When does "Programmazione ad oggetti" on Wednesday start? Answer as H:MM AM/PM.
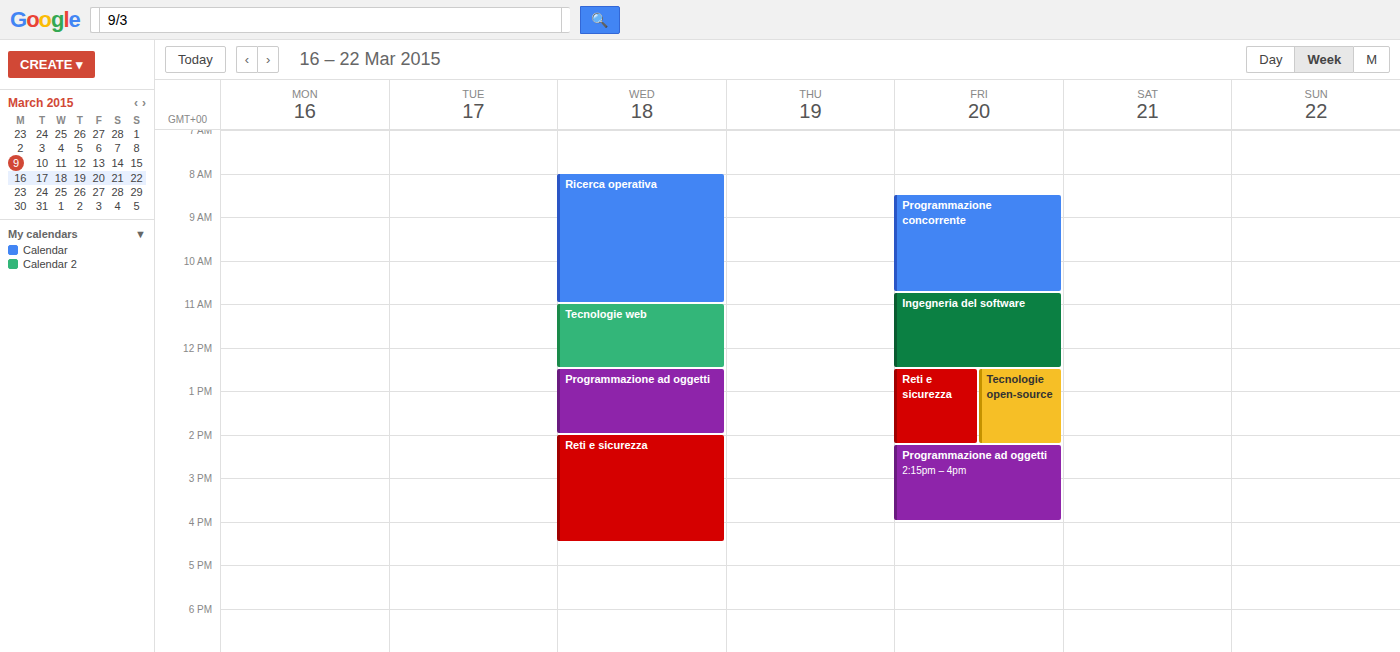
12:30 PM